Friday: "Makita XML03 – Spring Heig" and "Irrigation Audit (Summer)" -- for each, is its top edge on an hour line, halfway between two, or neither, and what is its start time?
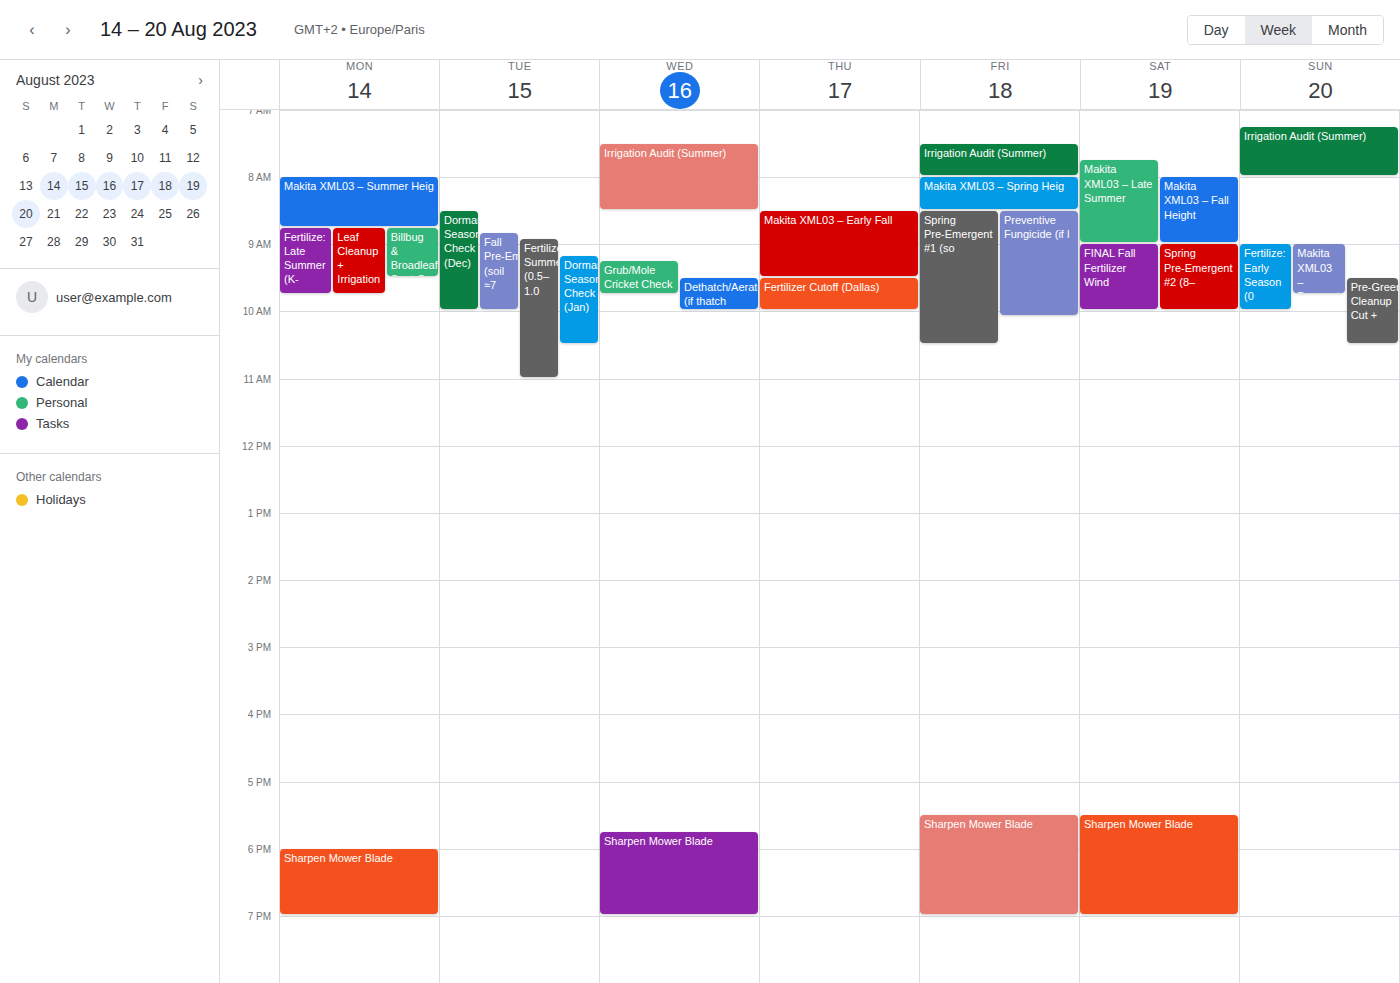
"Makita XML03 – Spring Heig": 8:00 AM, exactly on the 8 AM line. "Irrigation Audit (Summer)": 7:30 AM, halfway between the 7 AM and 8 AM lines.